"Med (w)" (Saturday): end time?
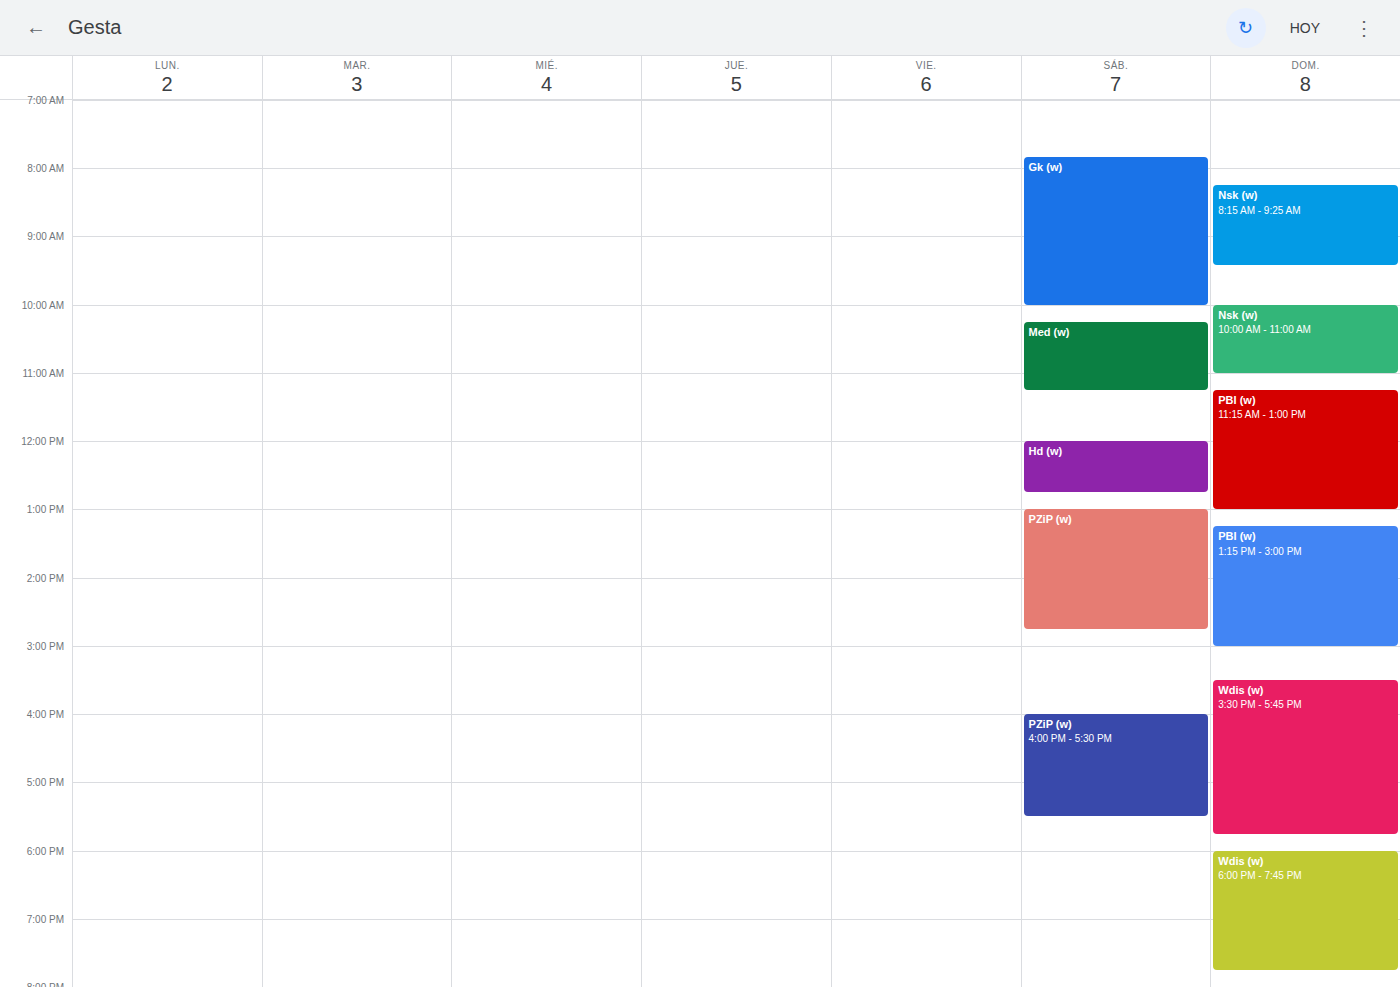
11:15 AM